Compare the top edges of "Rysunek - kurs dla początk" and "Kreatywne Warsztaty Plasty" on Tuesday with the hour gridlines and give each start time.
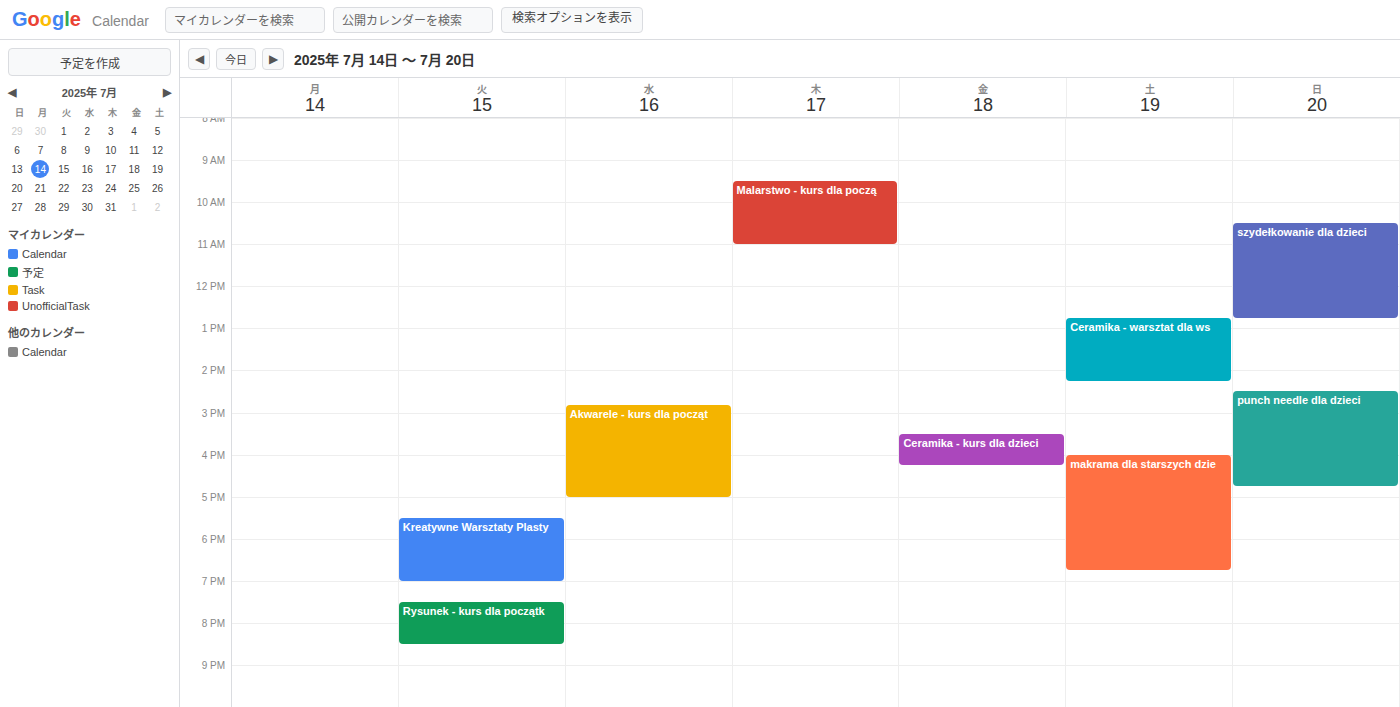
"Rysunek - kurs dla początk": 7:30 PM, halfway between the 7 PM and 8 PM lines. "Kreatywne Warsztaty Plasty": 5:30 PM, halfway between the 5 PM and 6 PM lines.